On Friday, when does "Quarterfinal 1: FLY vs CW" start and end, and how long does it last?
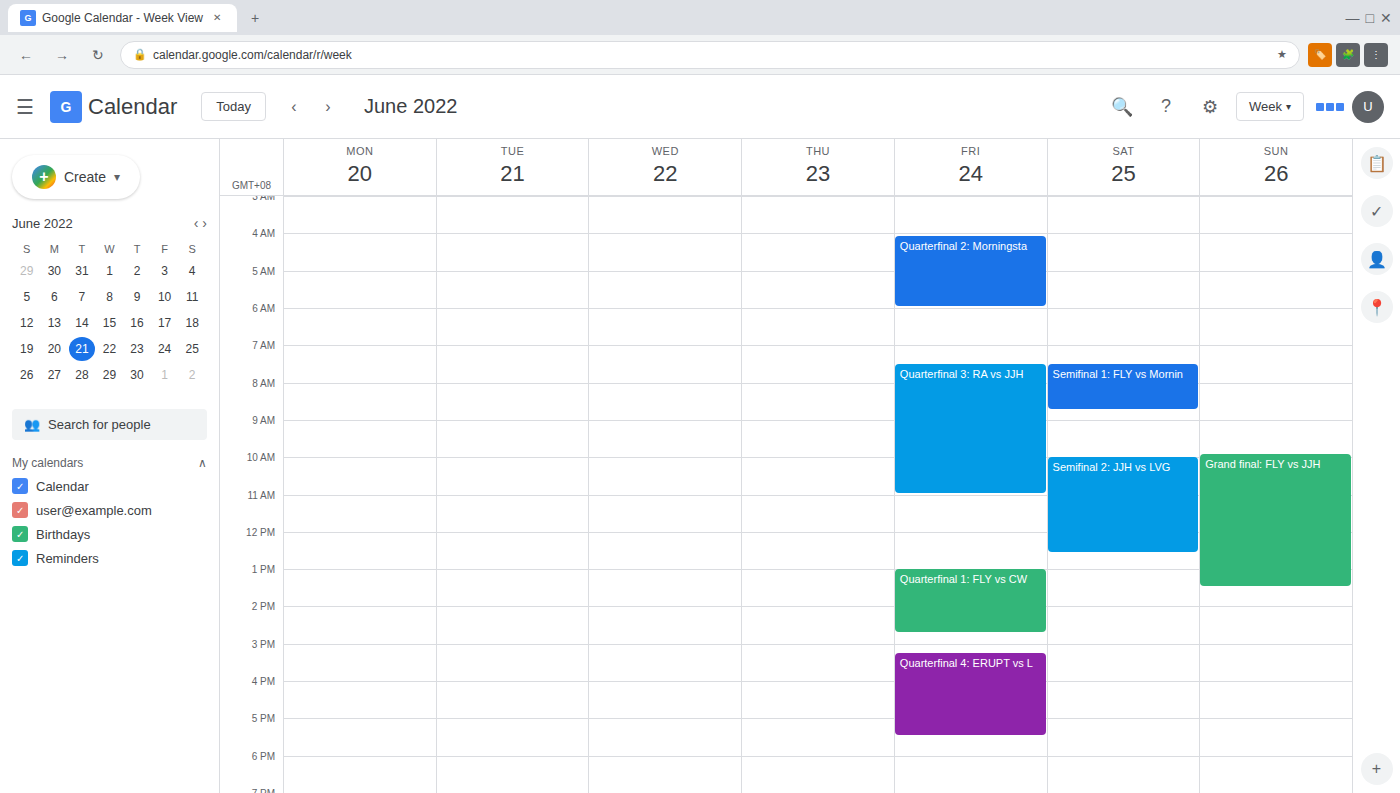
1:00 PM to 2:45 PM, 1 hour 45 minutes